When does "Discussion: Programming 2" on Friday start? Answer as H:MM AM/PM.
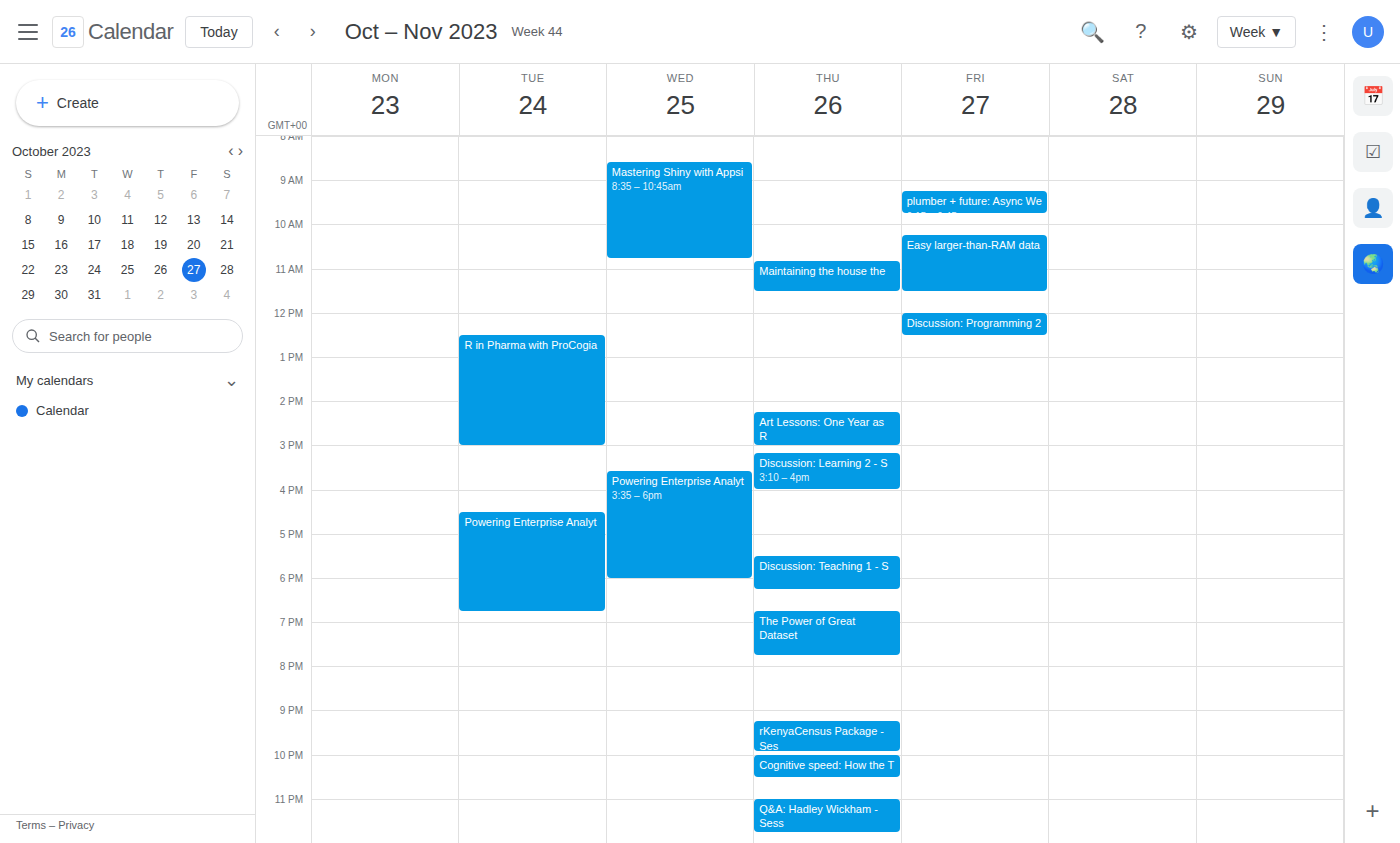
12:00 PM